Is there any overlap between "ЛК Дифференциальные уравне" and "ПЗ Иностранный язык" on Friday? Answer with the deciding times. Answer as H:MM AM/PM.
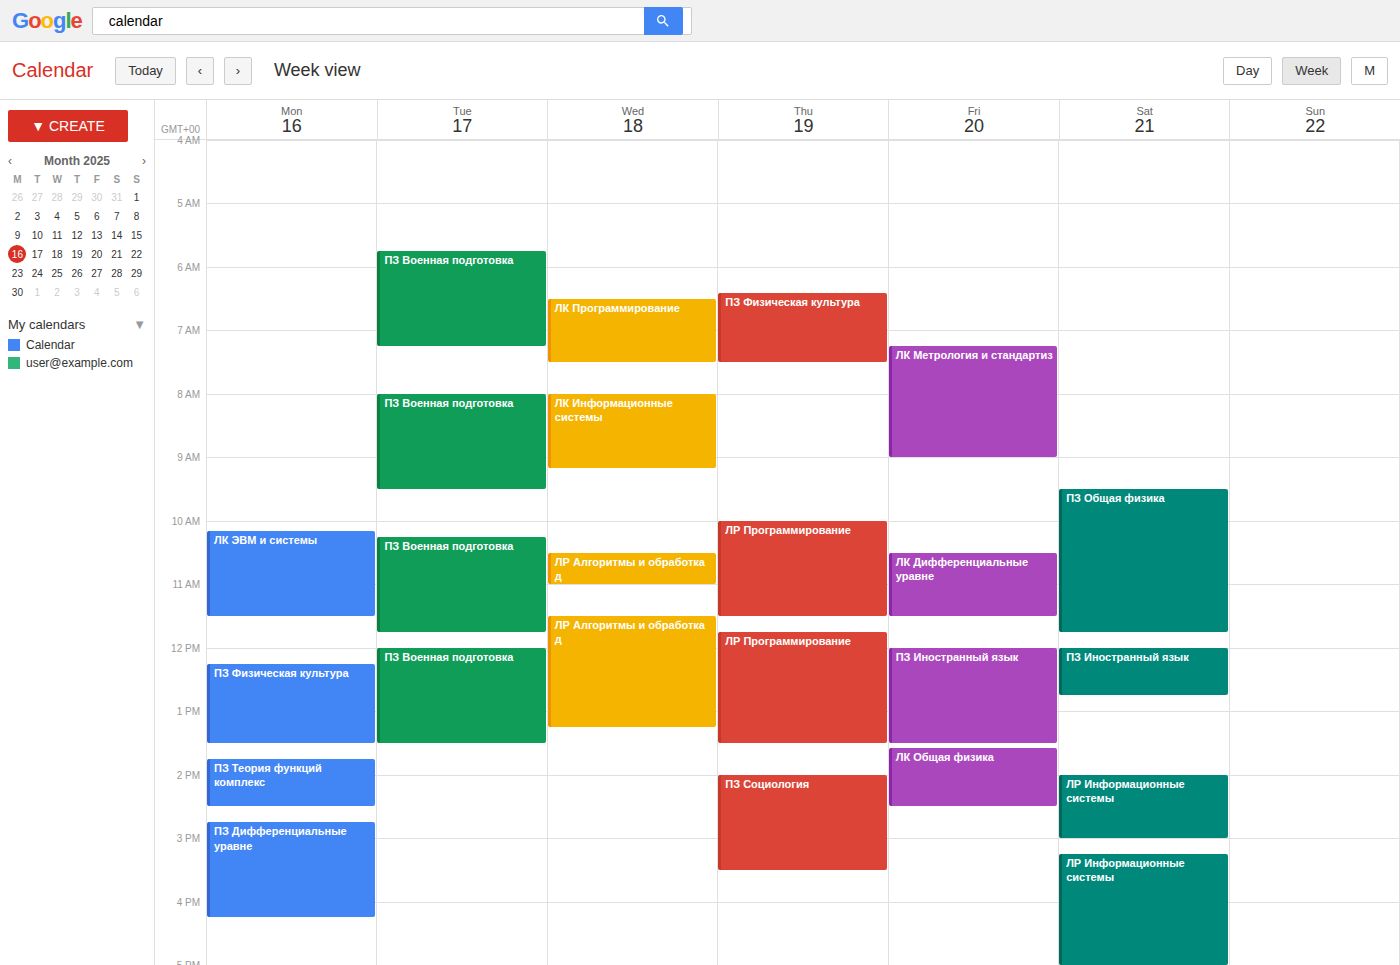
"ЛК Дифференциальные уравне" ends at 11:30 AM and "ПЗ Иностранный язык" starts at 12:00 PM -- no overlap.